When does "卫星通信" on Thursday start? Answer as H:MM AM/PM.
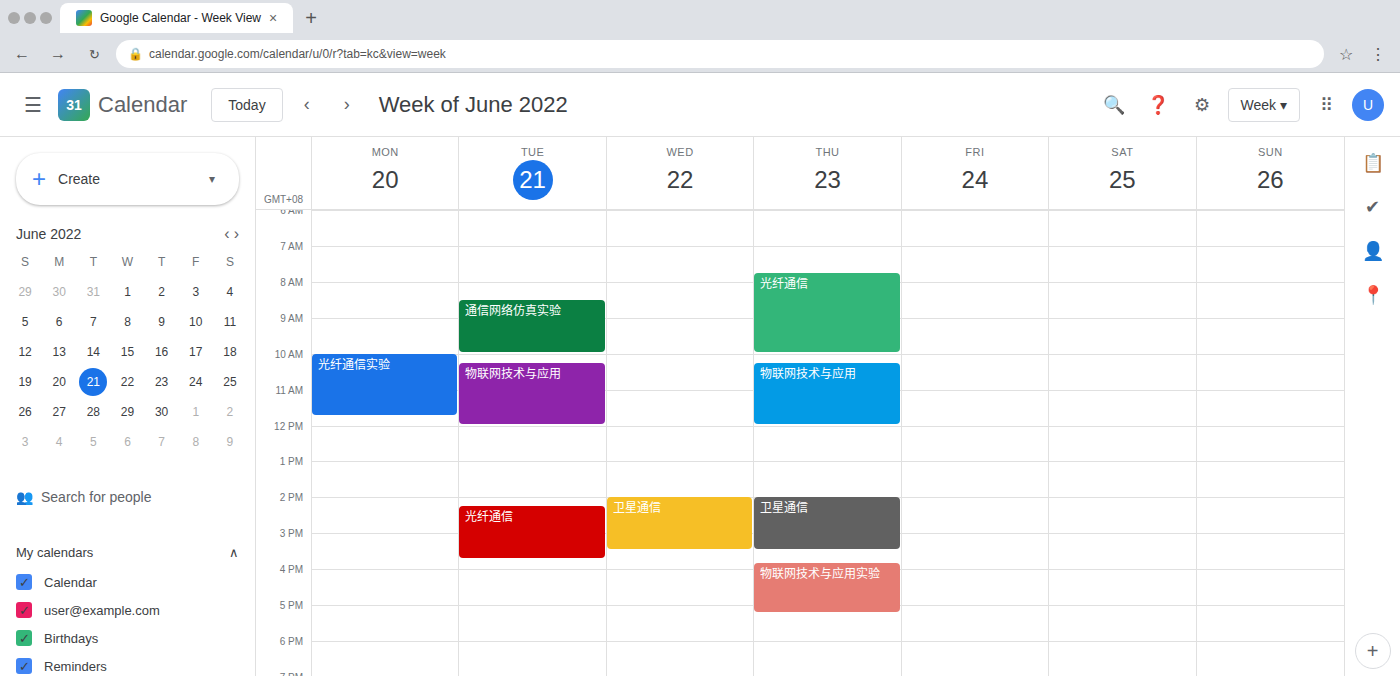
2:00 PM